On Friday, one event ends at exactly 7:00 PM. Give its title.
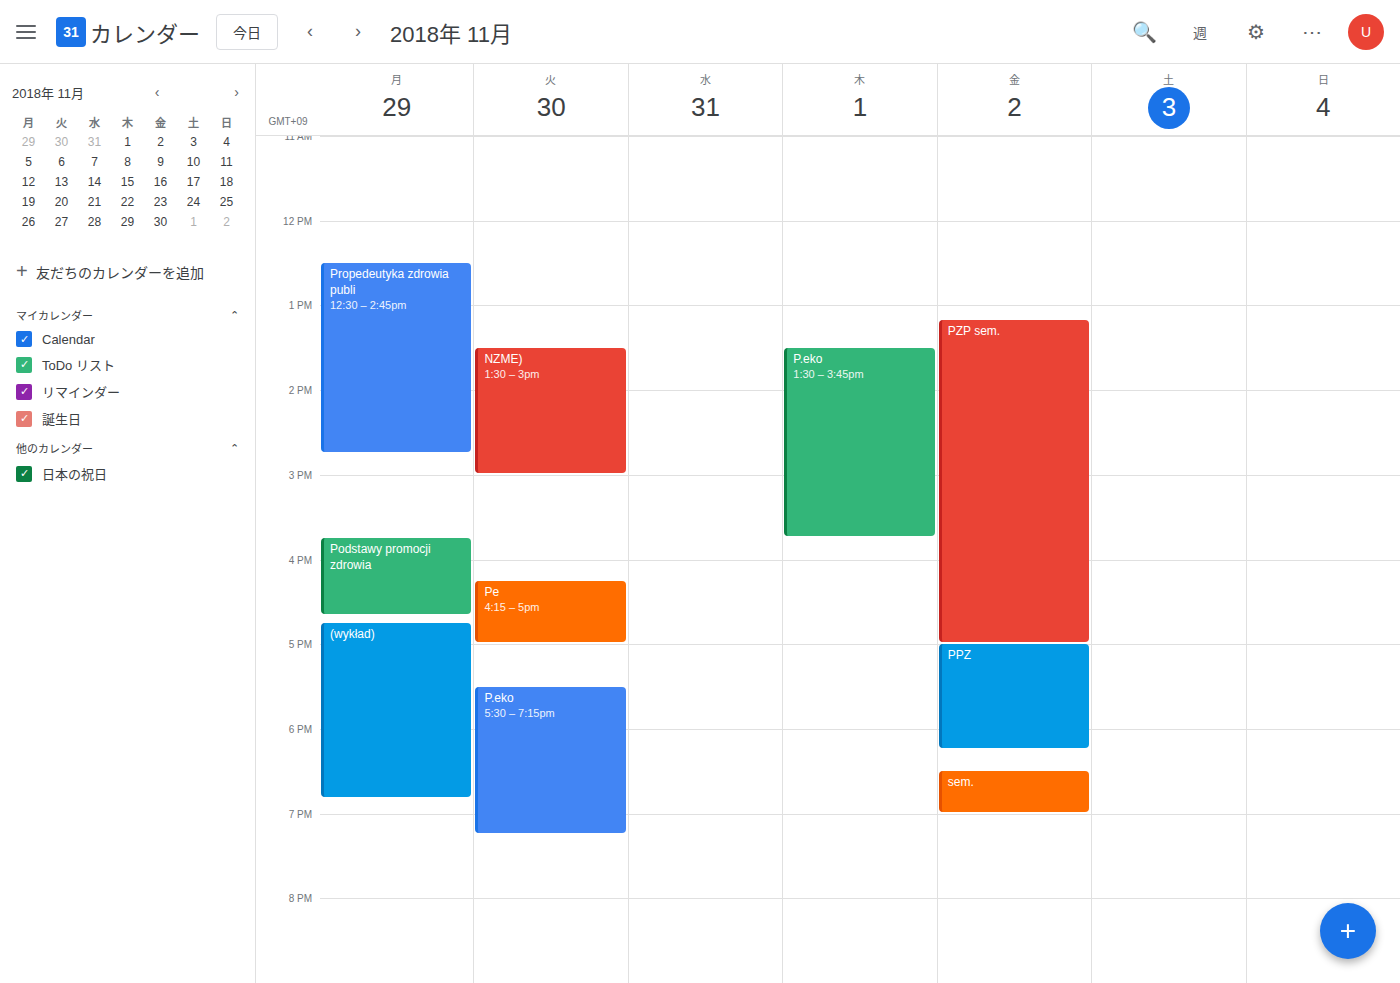
"sem."